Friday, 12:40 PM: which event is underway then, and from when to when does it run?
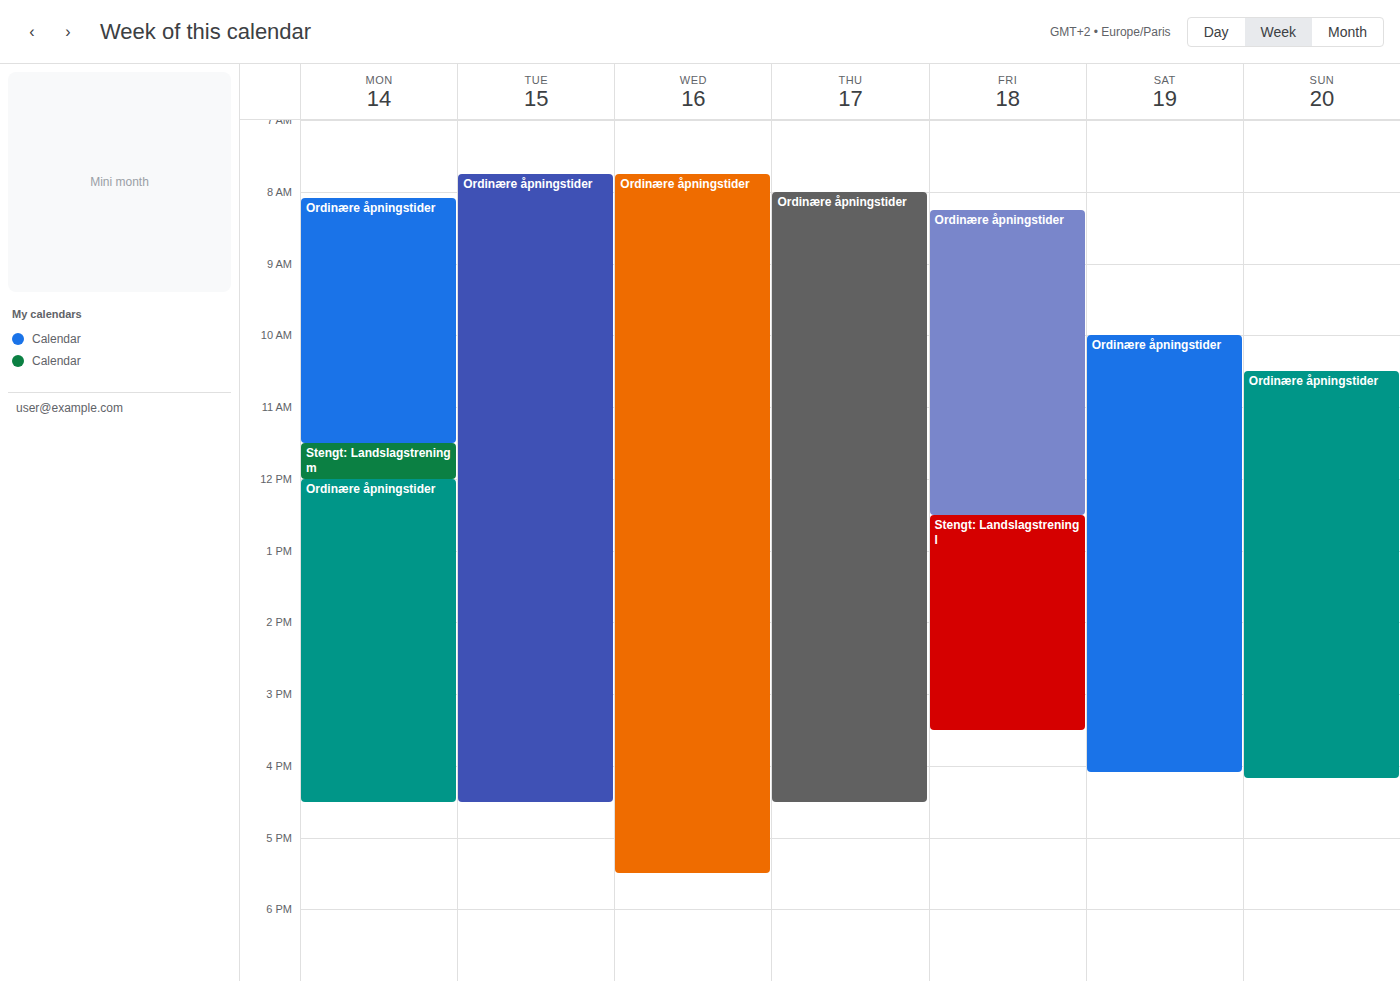
"Stengt: Landslagstrening l", 12:30 PM to 3:30 PM